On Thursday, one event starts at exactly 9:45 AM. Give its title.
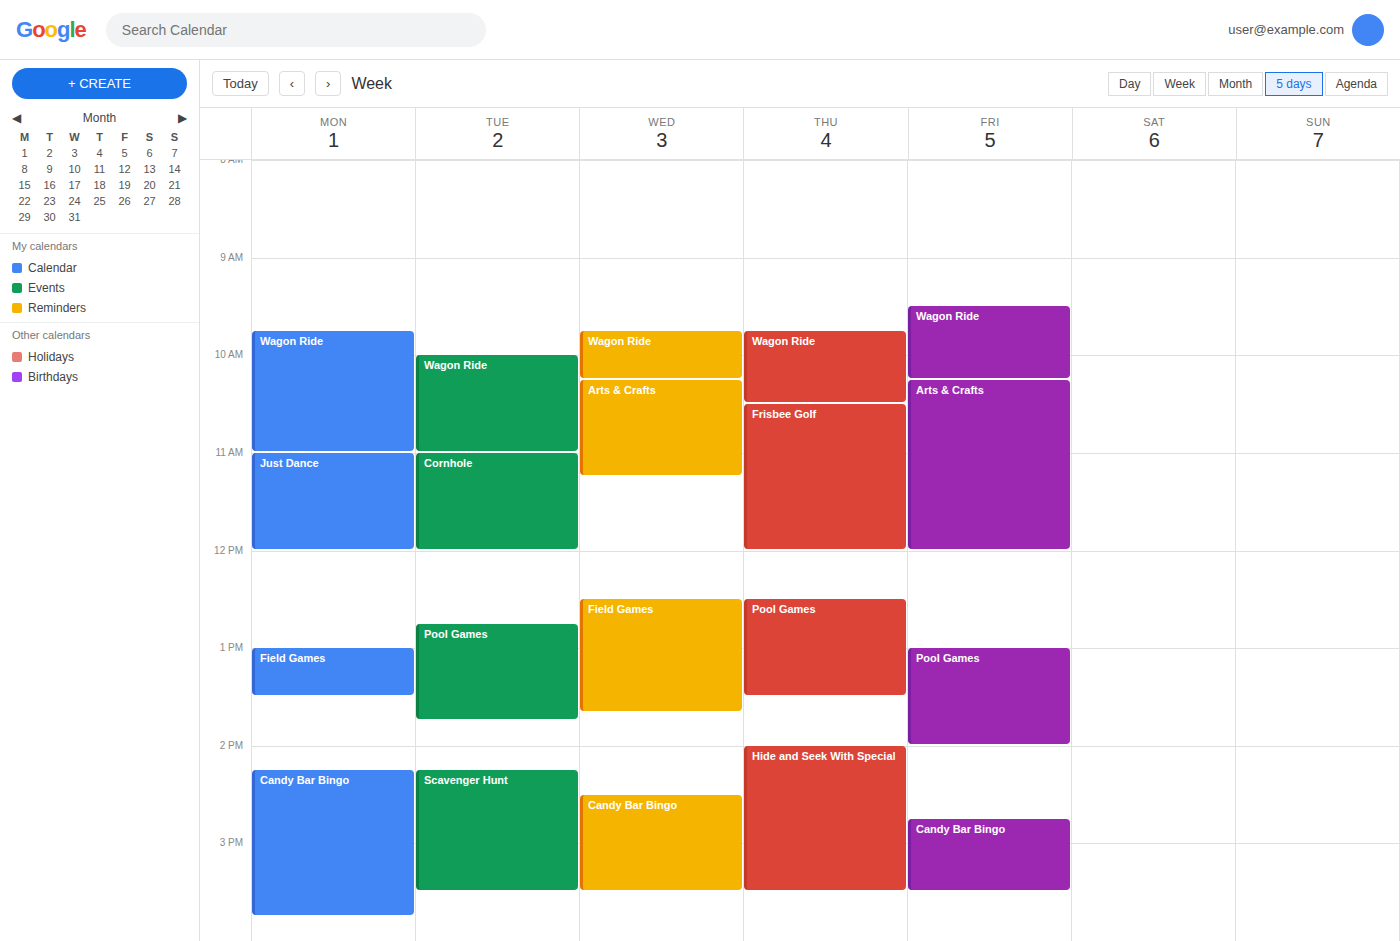
"Wagon Ride"